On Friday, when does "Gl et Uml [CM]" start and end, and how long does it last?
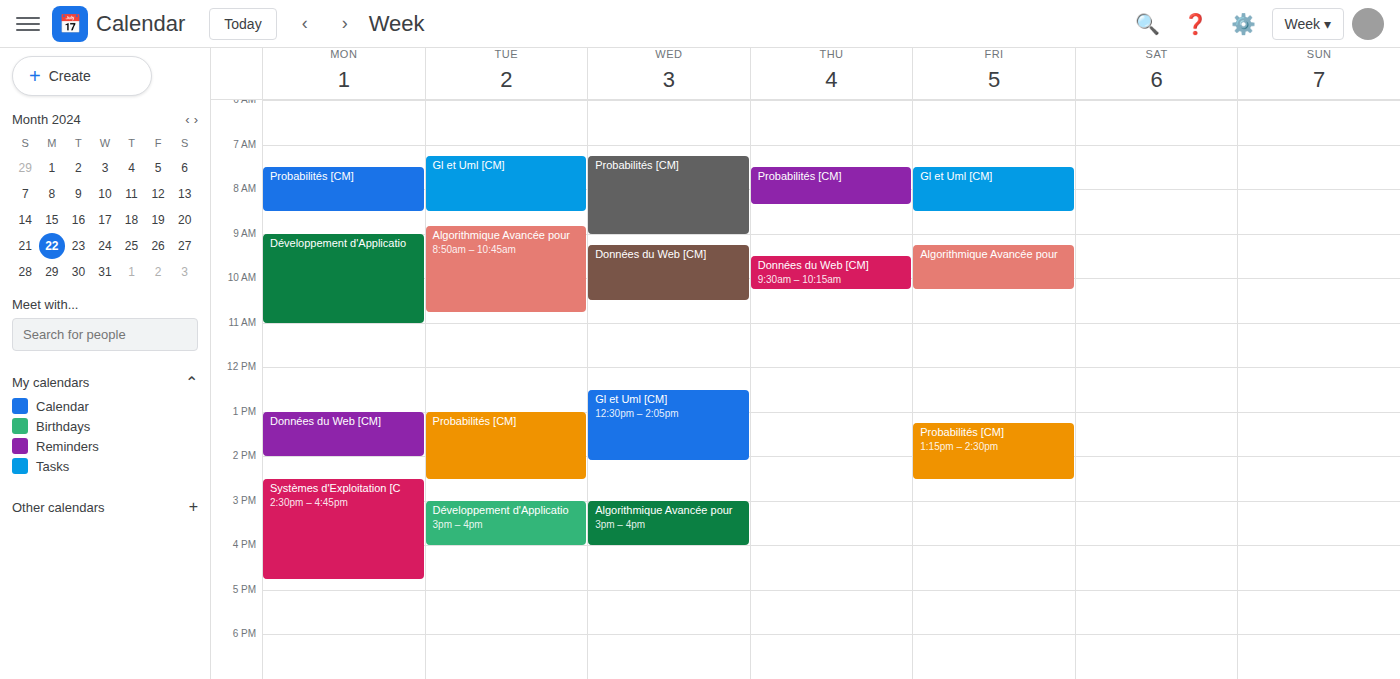
07:30 to 08:30, 1 hour